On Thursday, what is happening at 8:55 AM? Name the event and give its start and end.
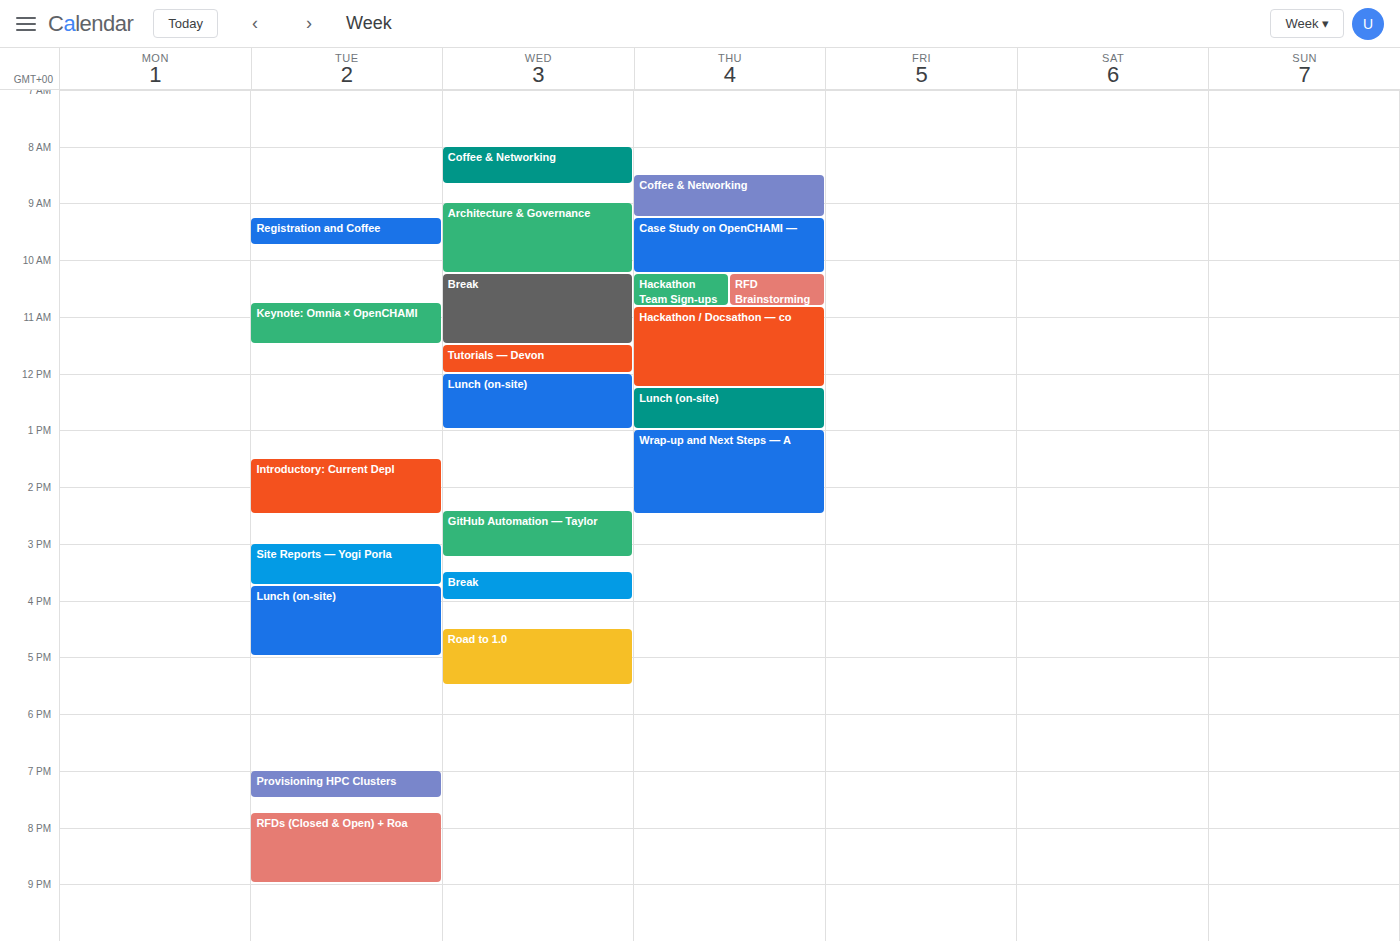
"Coffee & Networking", 8:30 AM to 9:15 AM